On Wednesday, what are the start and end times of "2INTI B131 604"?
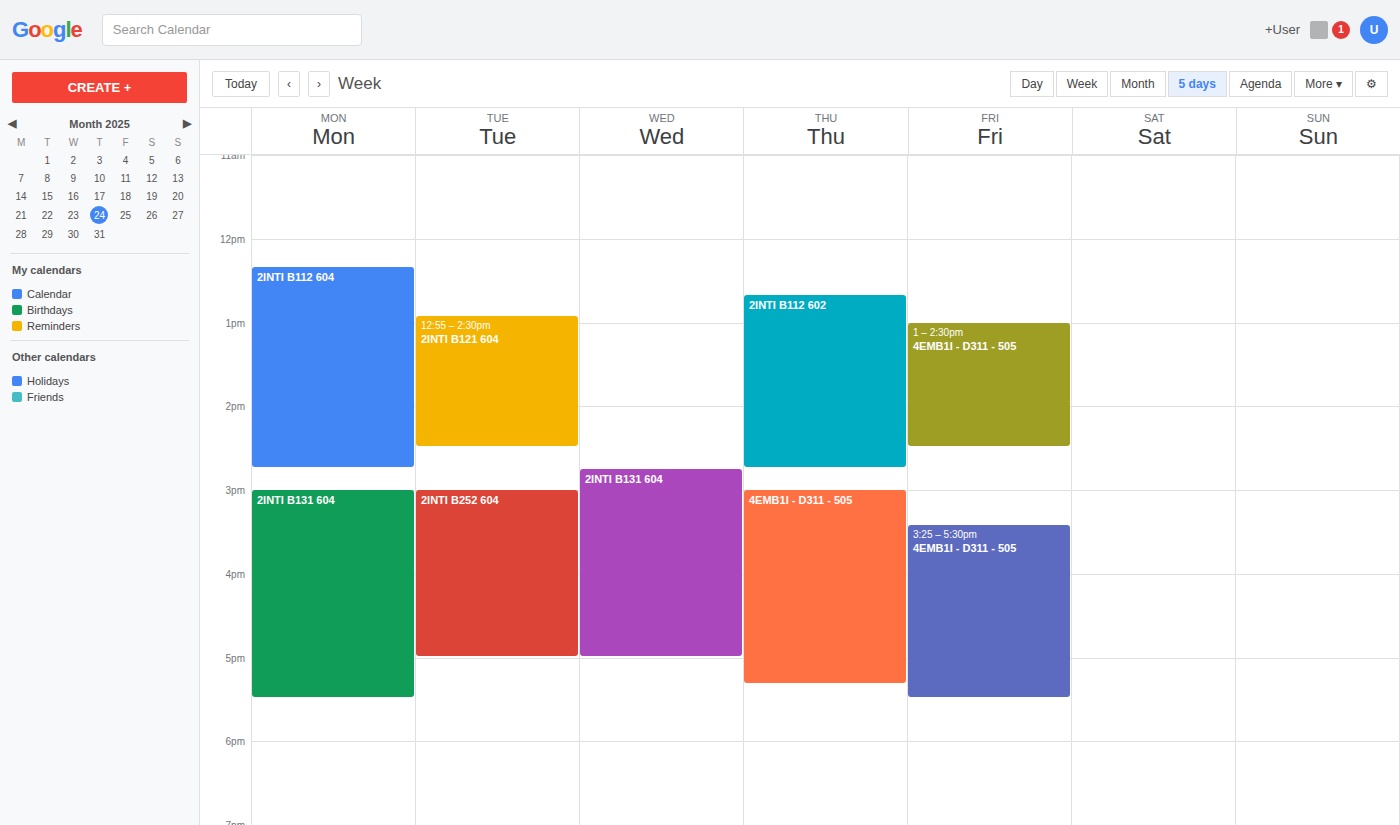
2:45 PM to 5:00 PM